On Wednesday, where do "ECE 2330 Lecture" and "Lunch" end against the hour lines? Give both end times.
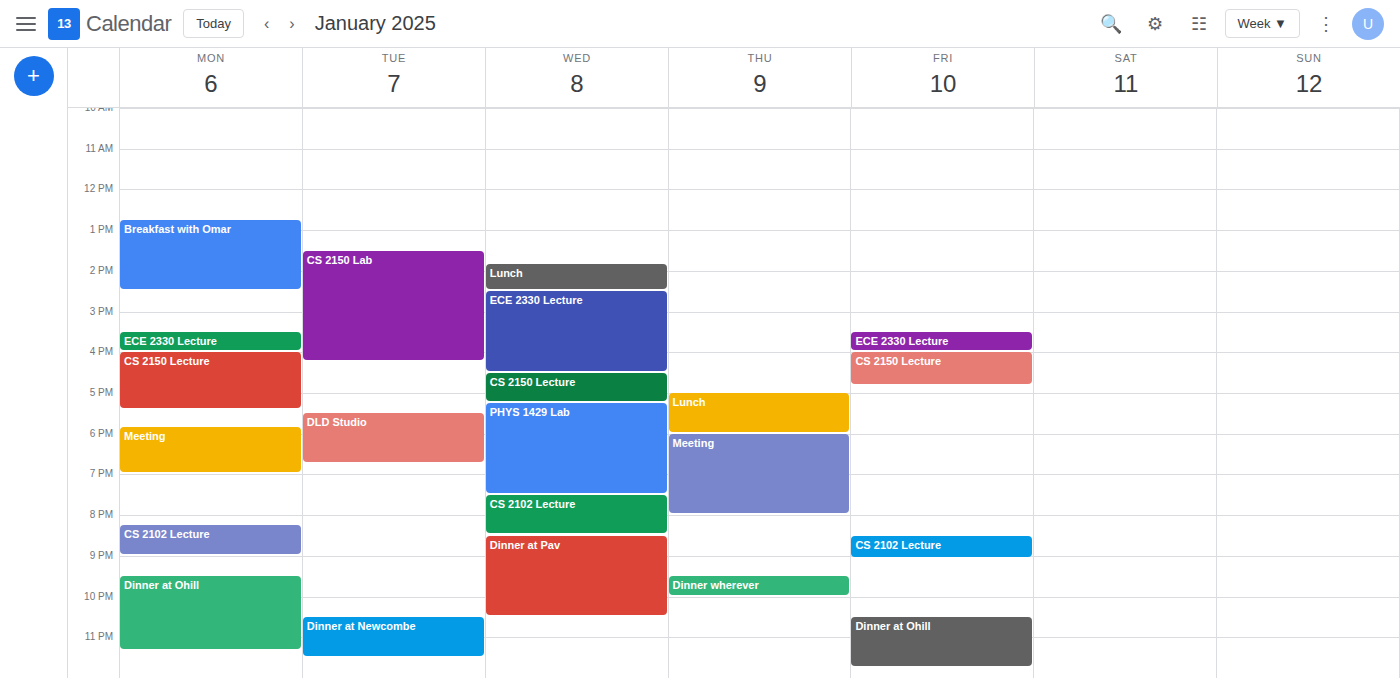
"ECE 2330 Lecture": 16:30, halfway between the 16:00 and 17:00 lines. "Lunch": 14:30, halfway between the 14:00 and 15:00 lines.